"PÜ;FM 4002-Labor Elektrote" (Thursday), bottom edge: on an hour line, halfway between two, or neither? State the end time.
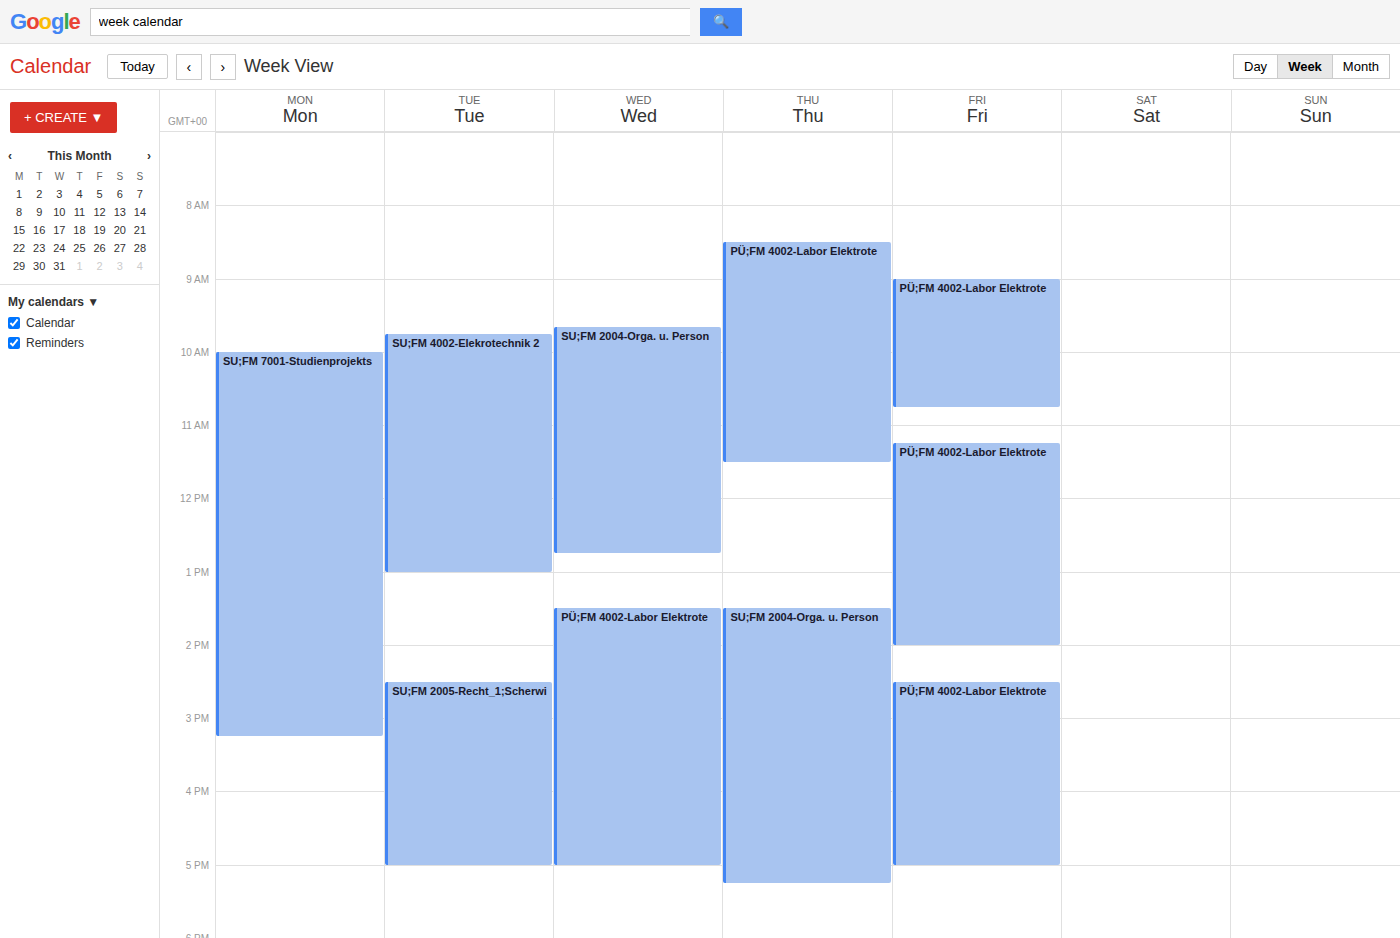
11:30 -- halfway between the 11:00 and 12:00 lines.